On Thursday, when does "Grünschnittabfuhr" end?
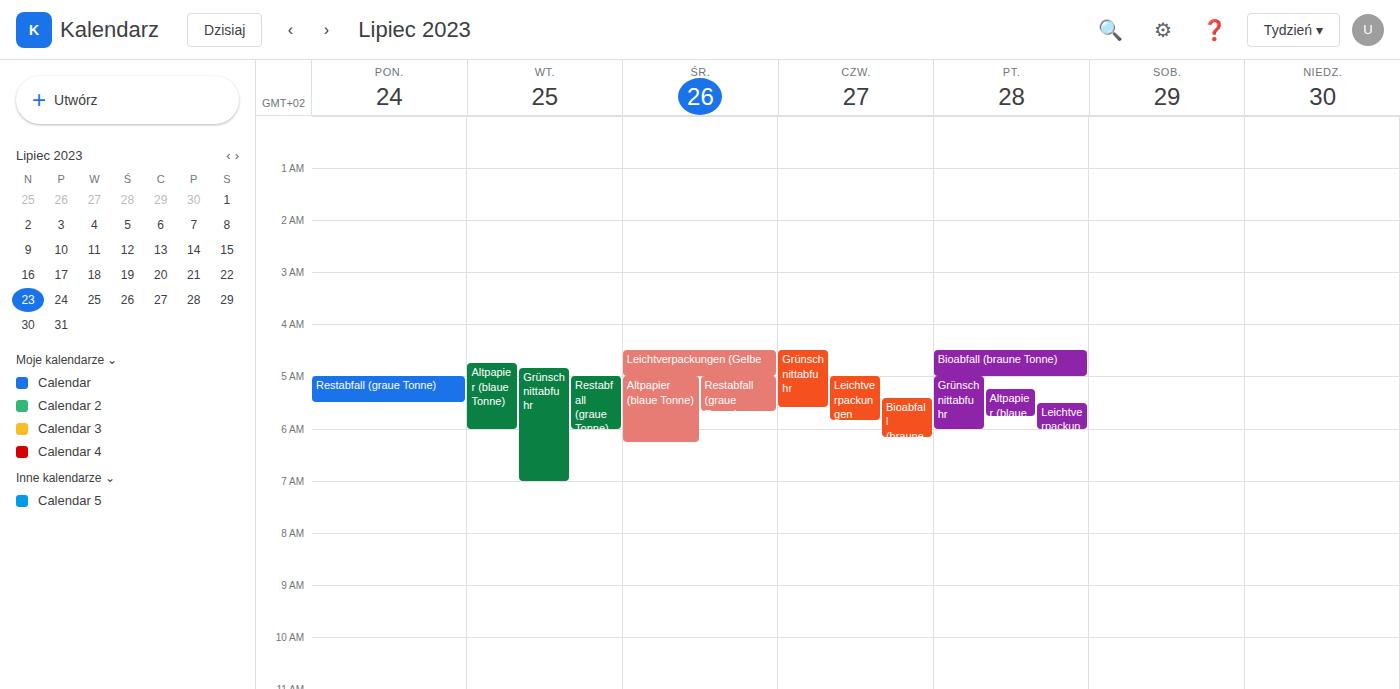
5:35 AM